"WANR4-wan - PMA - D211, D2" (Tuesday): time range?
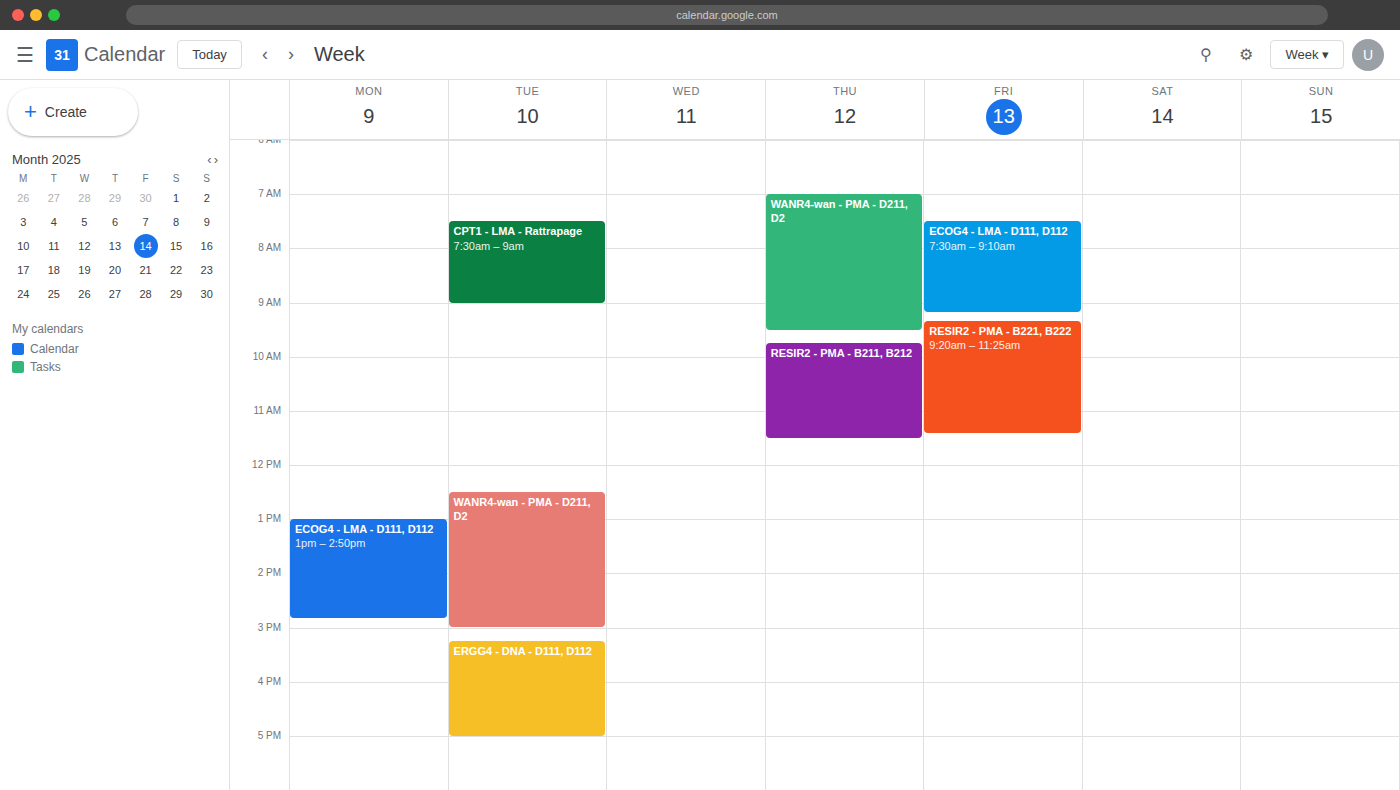
12:30 PM to 3:00 PM